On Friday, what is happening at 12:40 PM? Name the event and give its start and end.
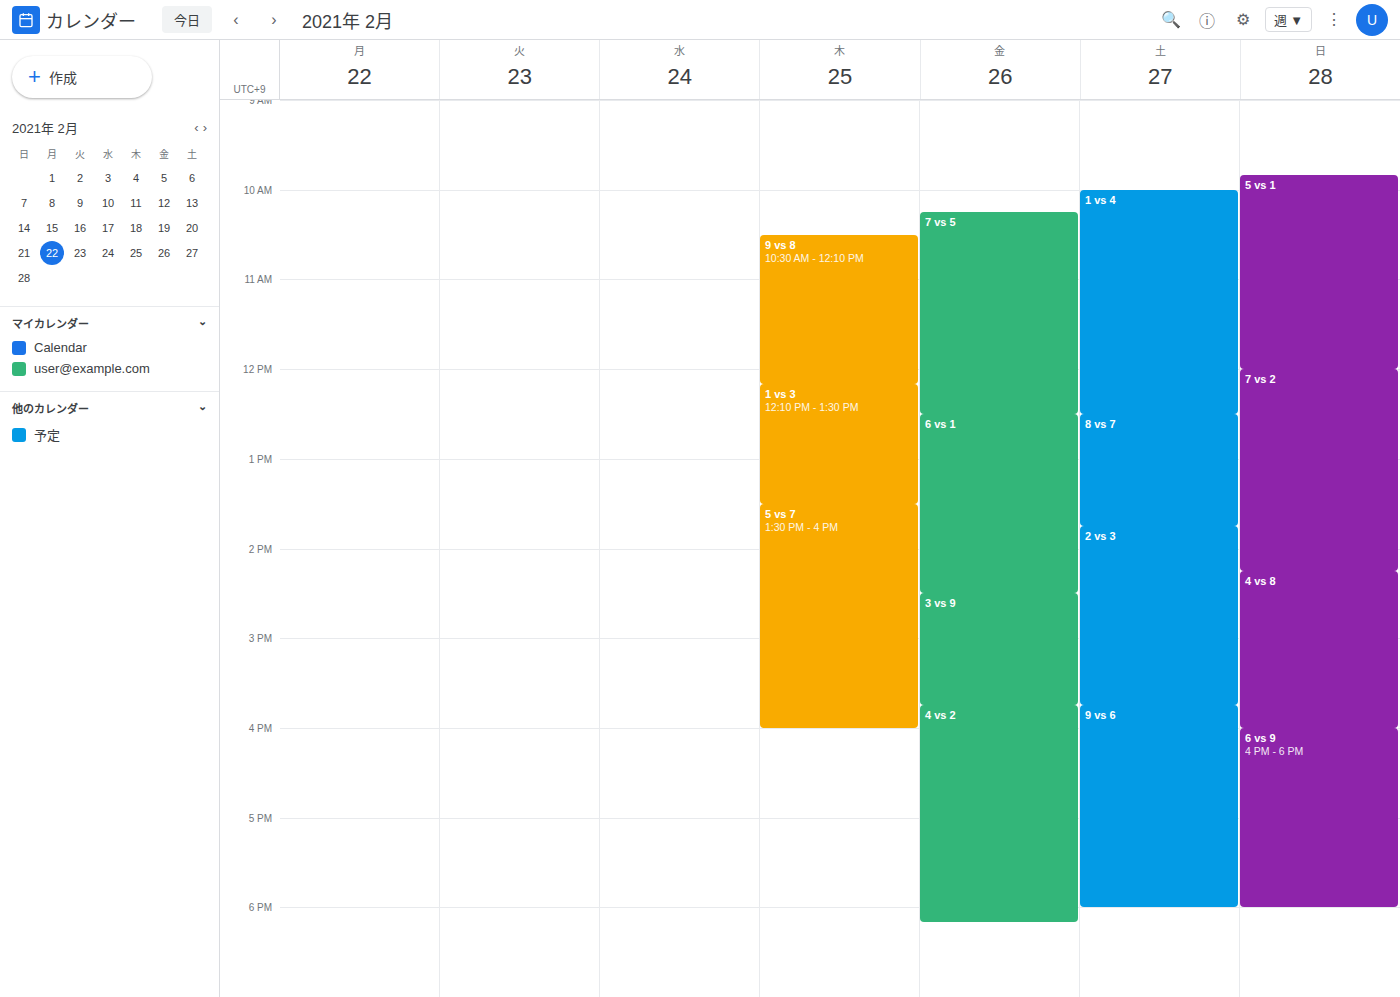
"6 vs 1", 12:30 PM to 2:30 PM